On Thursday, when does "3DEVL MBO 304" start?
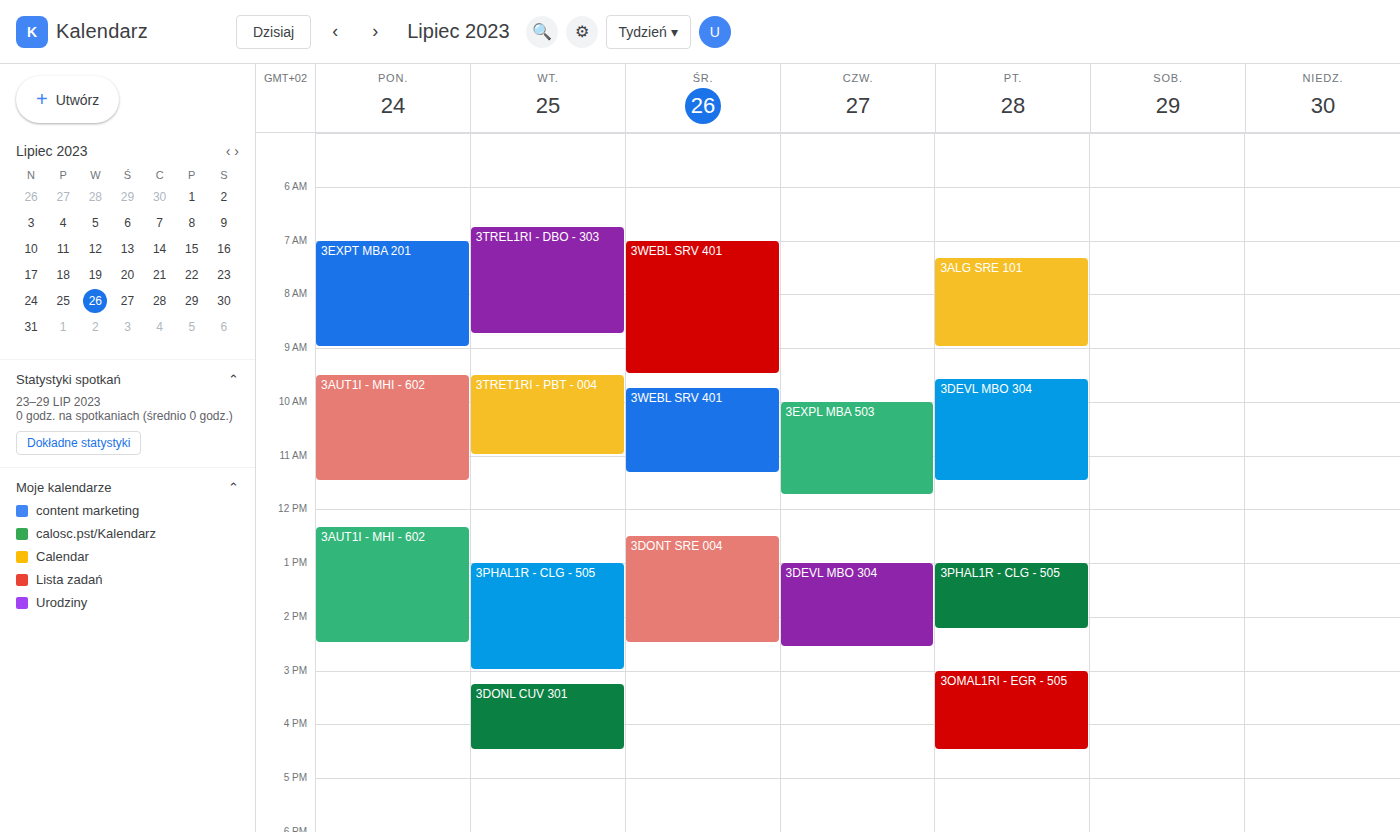
1:00 PM